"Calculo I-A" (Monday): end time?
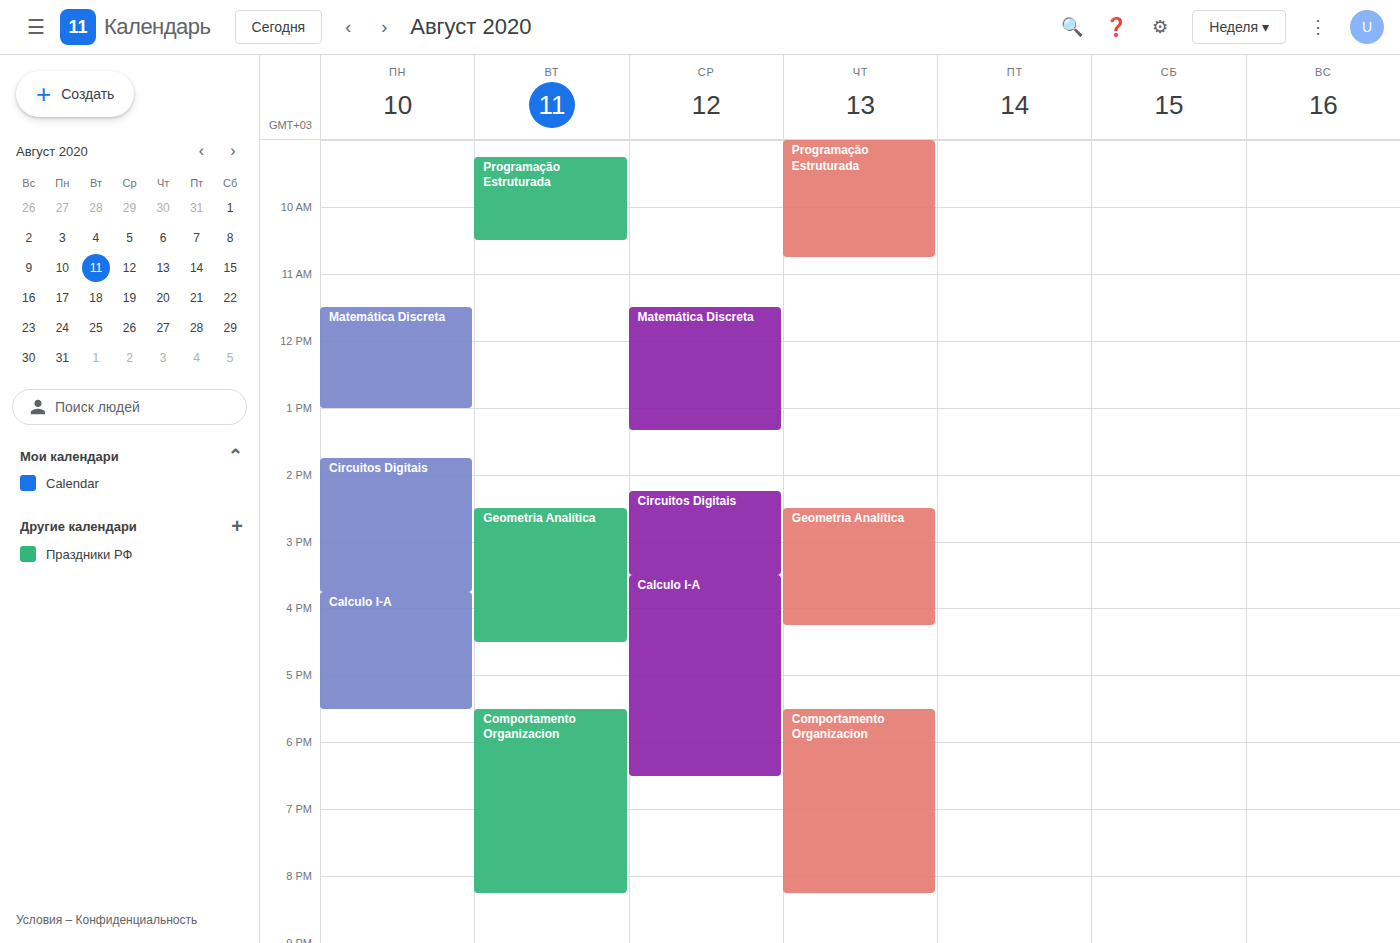
5:30 PM